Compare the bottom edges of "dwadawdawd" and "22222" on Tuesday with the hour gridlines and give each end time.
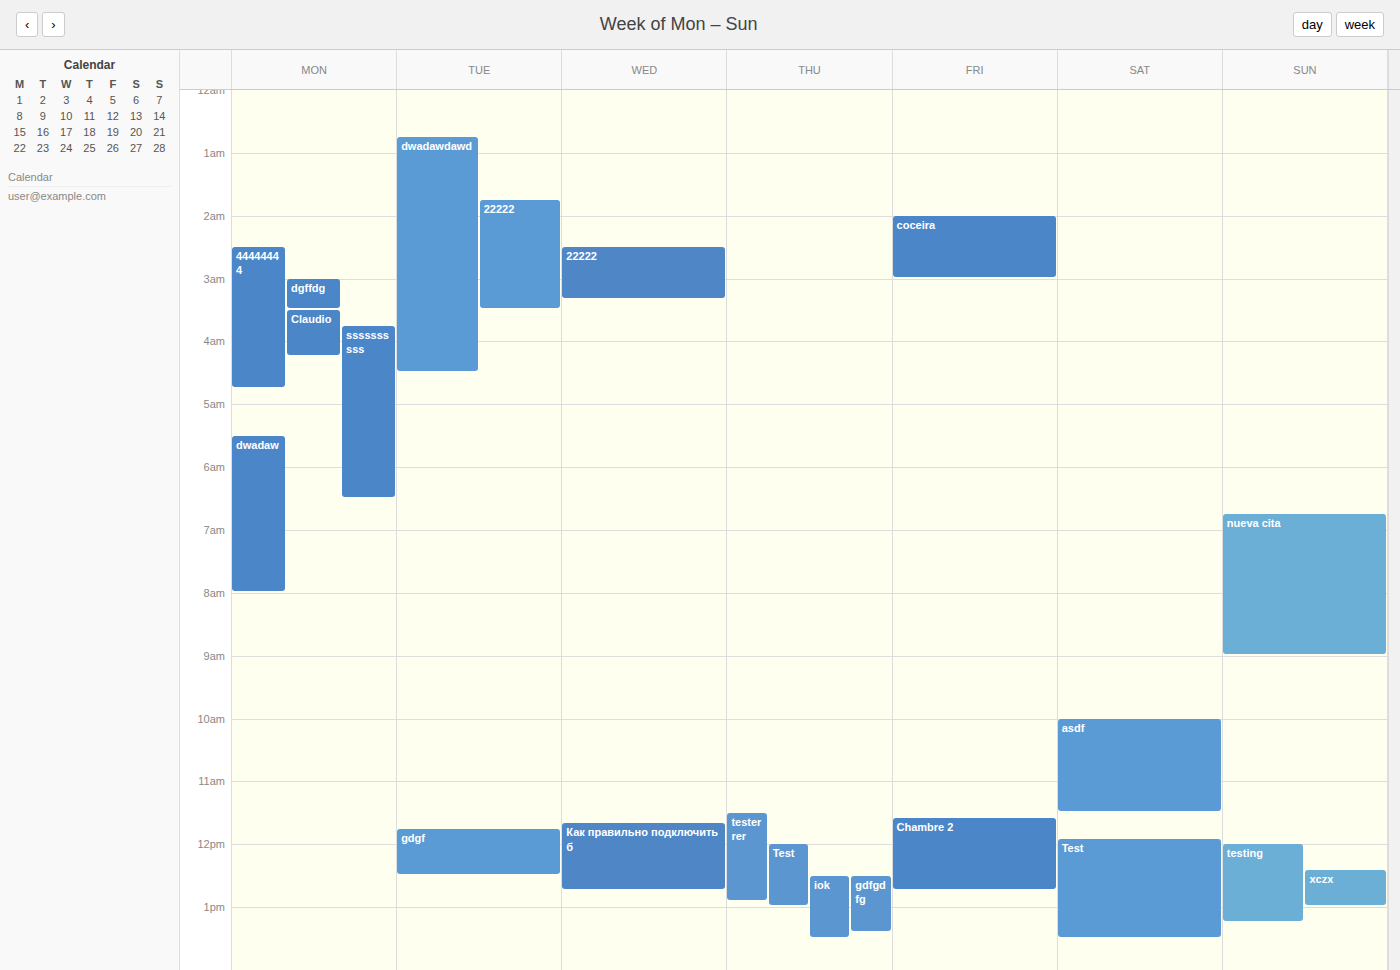
"dwadawdawd": 4:30 AM, halfway between the 4 AM and 5 AM lines. "22222": 3:30 AM, halfway between the 3 AM and 4 AM lines.